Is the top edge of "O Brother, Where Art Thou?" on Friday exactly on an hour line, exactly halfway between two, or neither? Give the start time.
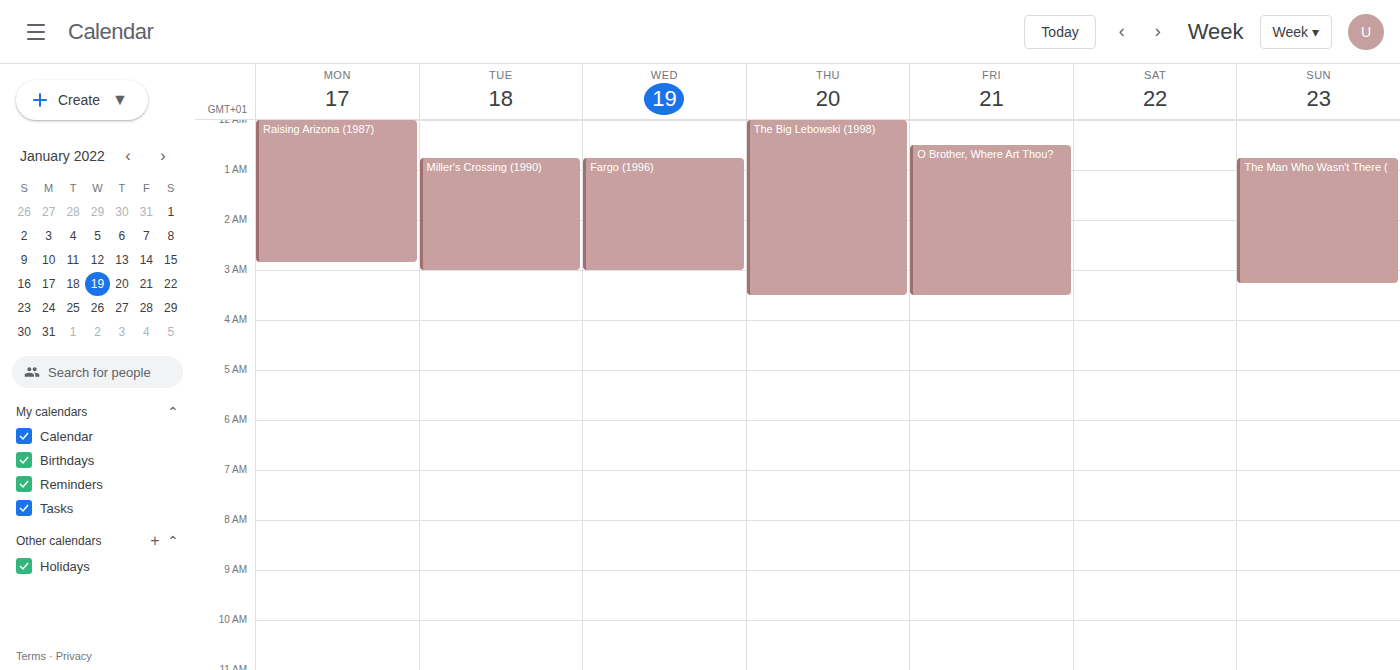
12:30 AM -- halfway between the 12 AM and 1 AM lines.